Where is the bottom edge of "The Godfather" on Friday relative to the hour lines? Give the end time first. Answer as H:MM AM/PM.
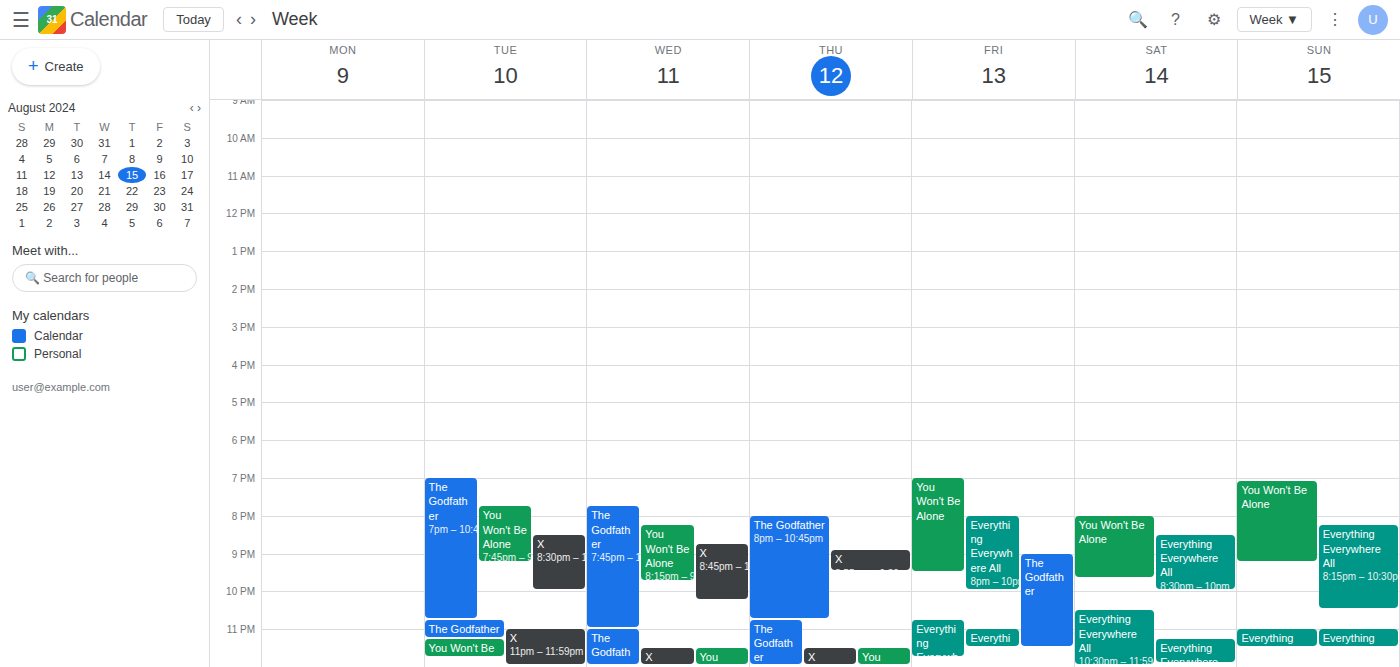
11:30 PM -- halfway between the 11 PM and 12 AM lines.